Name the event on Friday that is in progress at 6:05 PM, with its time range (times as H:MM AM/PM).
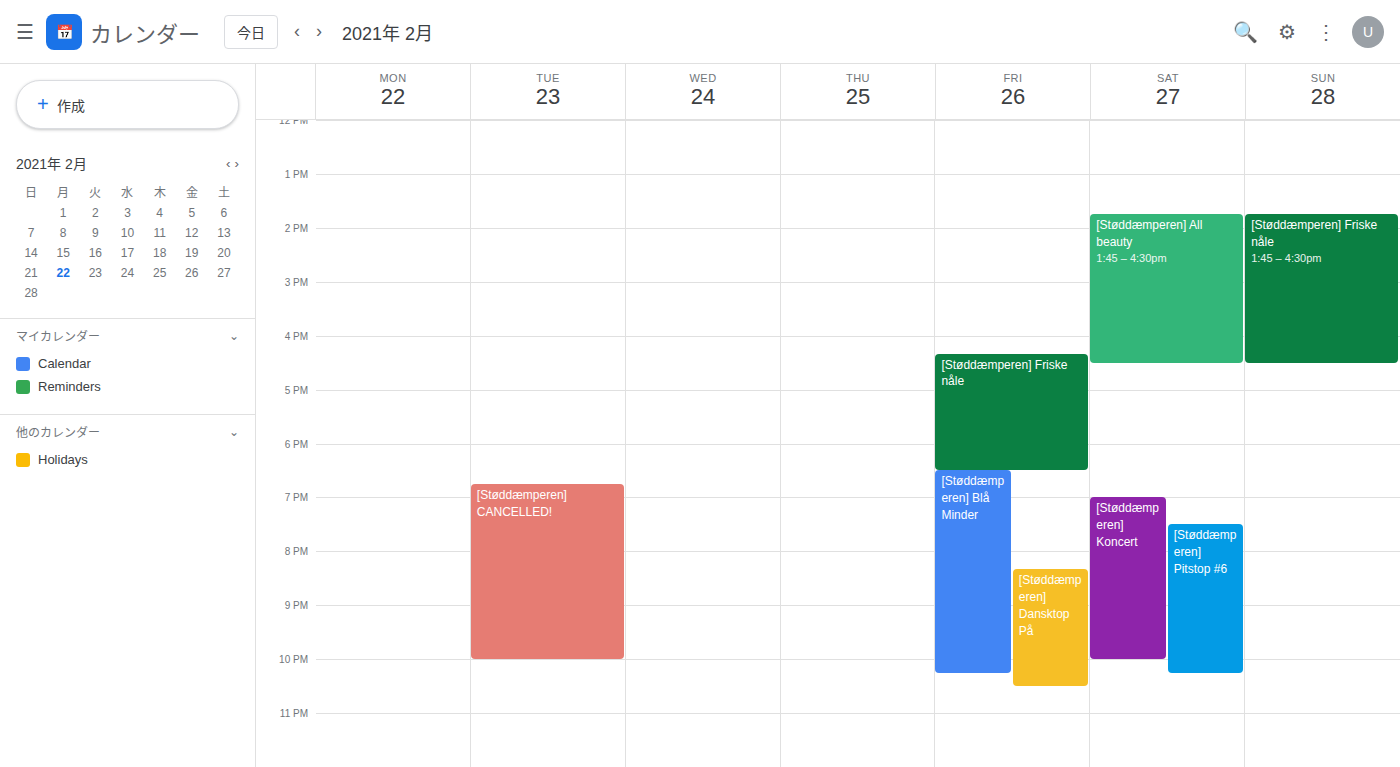
"[Støddæmperen] Friske nåle", 4:20 PM to 6:30 PM